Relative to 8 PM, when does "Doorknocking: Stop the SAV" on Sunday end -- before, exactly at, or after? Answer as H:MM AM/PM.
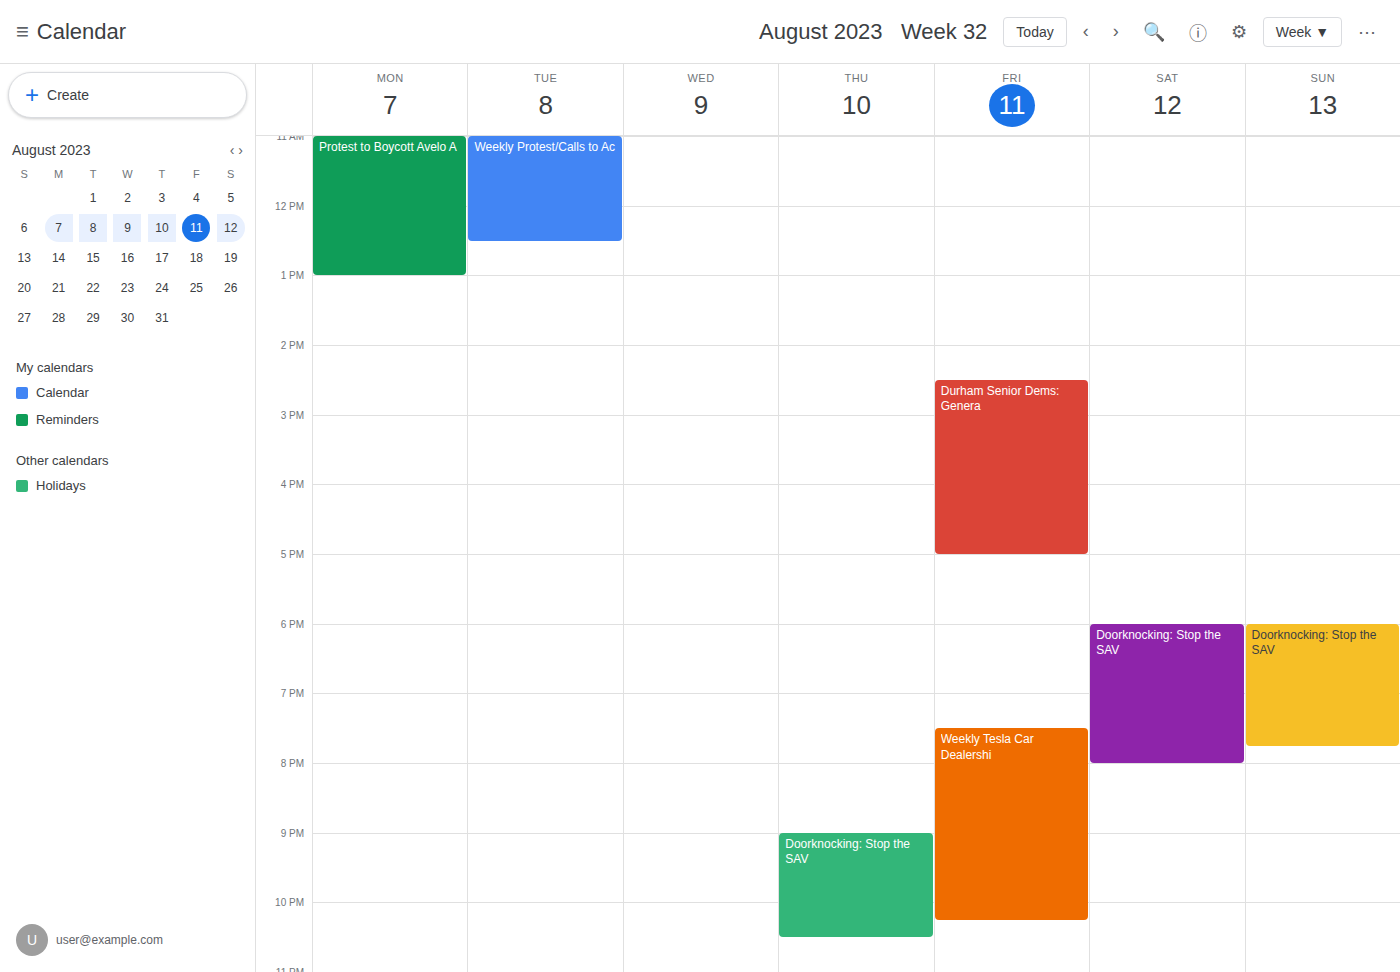
7:45 PM -- before 8 PM, 15 minutes above the 8 PM line.